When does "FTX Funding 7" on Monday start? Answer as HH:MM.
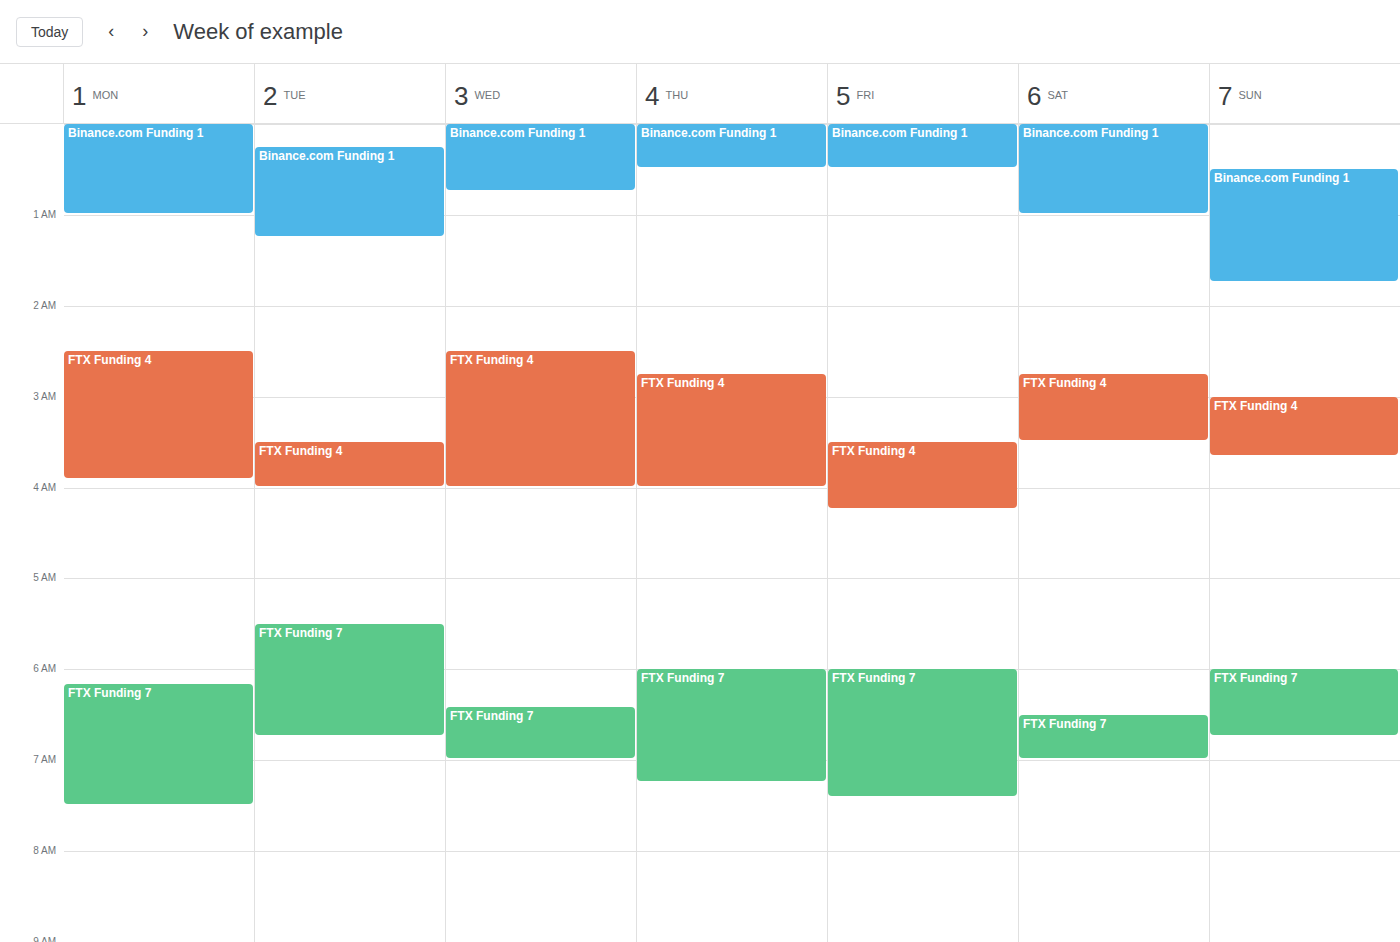
06:10